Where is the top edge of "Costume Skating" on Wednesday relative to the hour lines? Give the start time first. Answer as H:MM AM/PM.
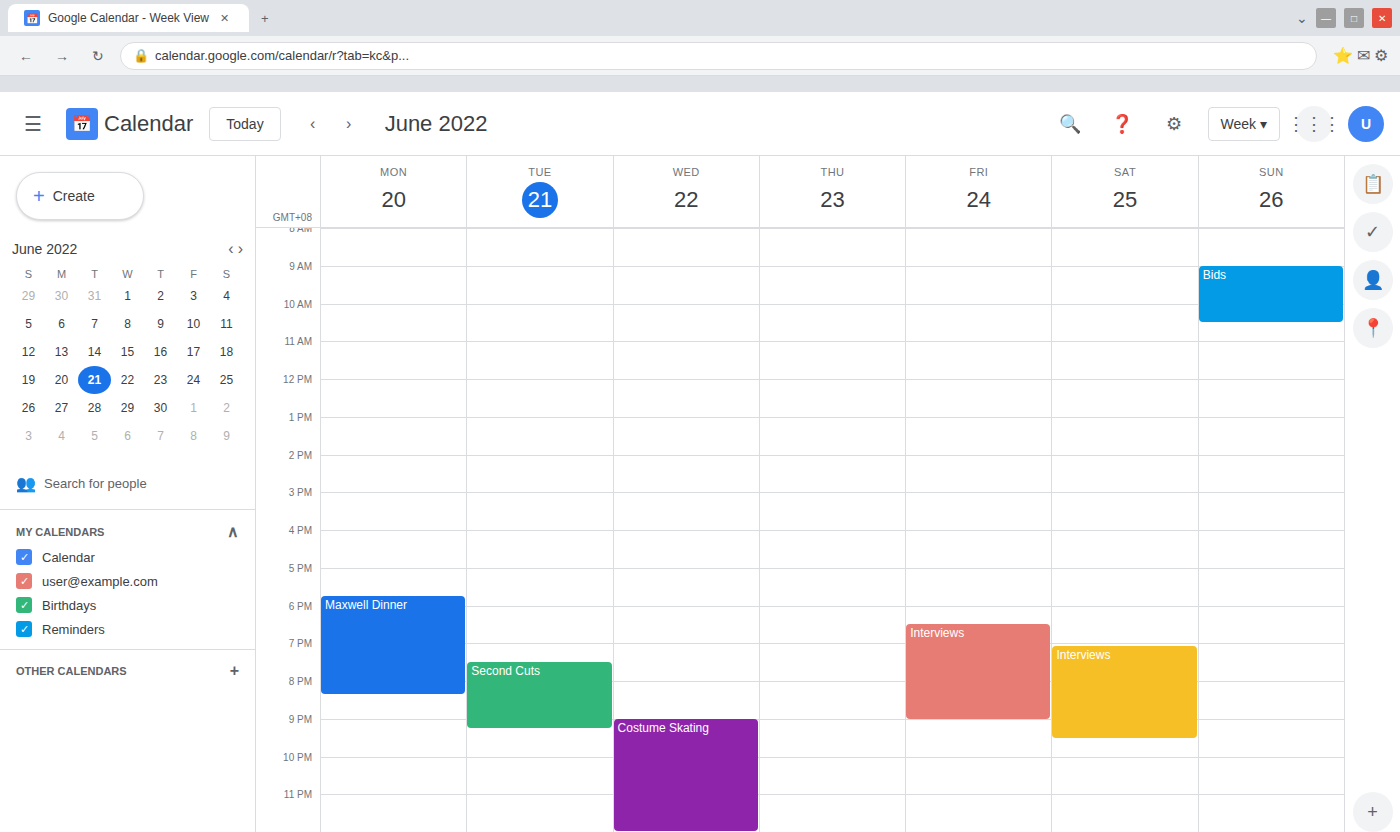
9:00 PM -- exactly on the 9 PM line.